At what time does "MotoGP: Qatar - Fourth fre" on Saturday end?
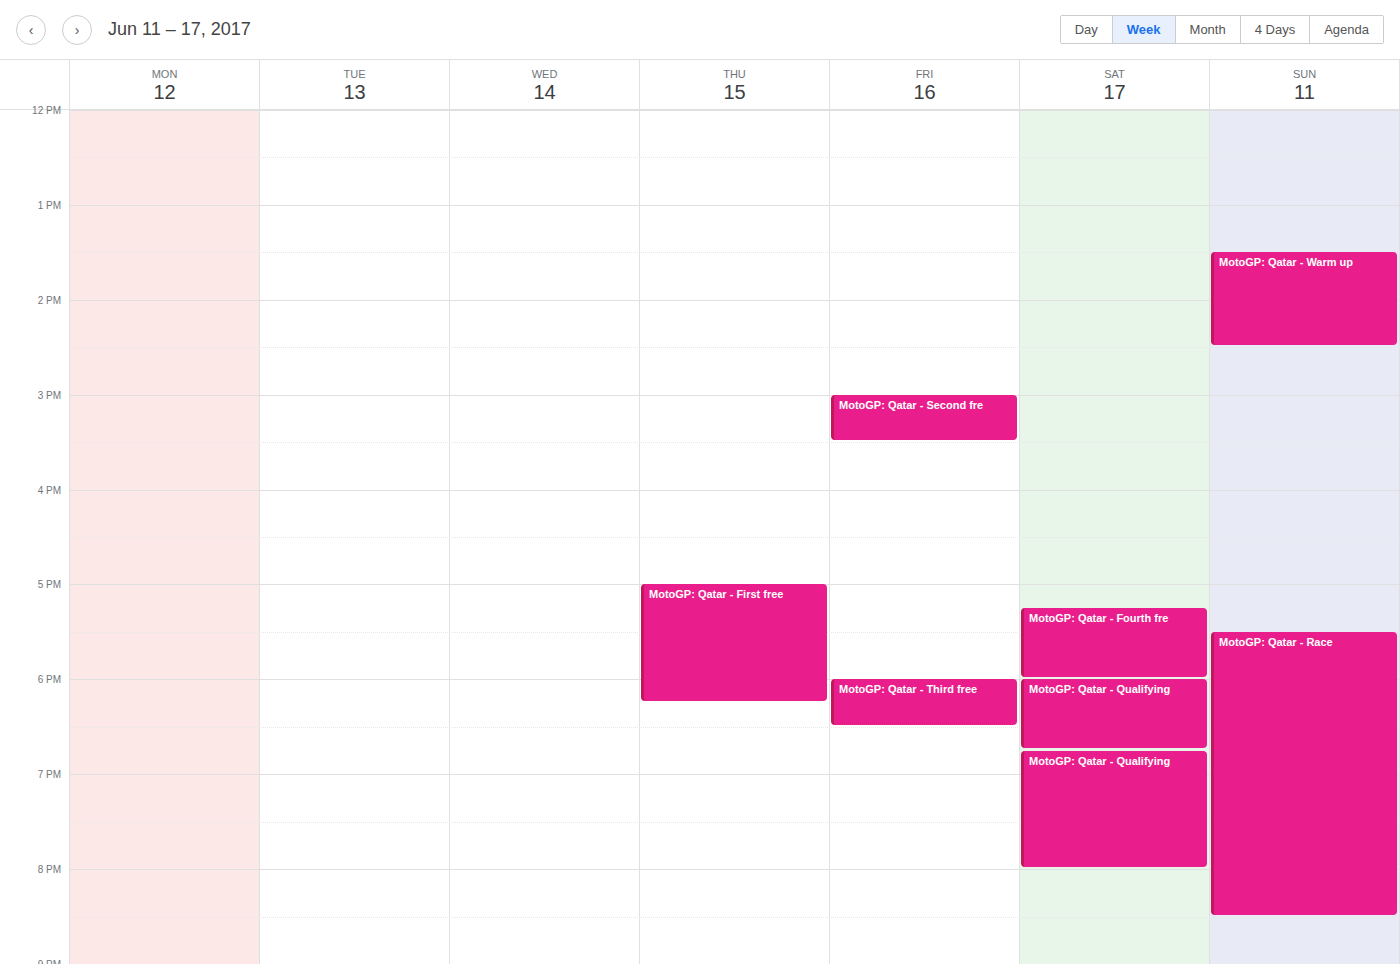
6:00 PM